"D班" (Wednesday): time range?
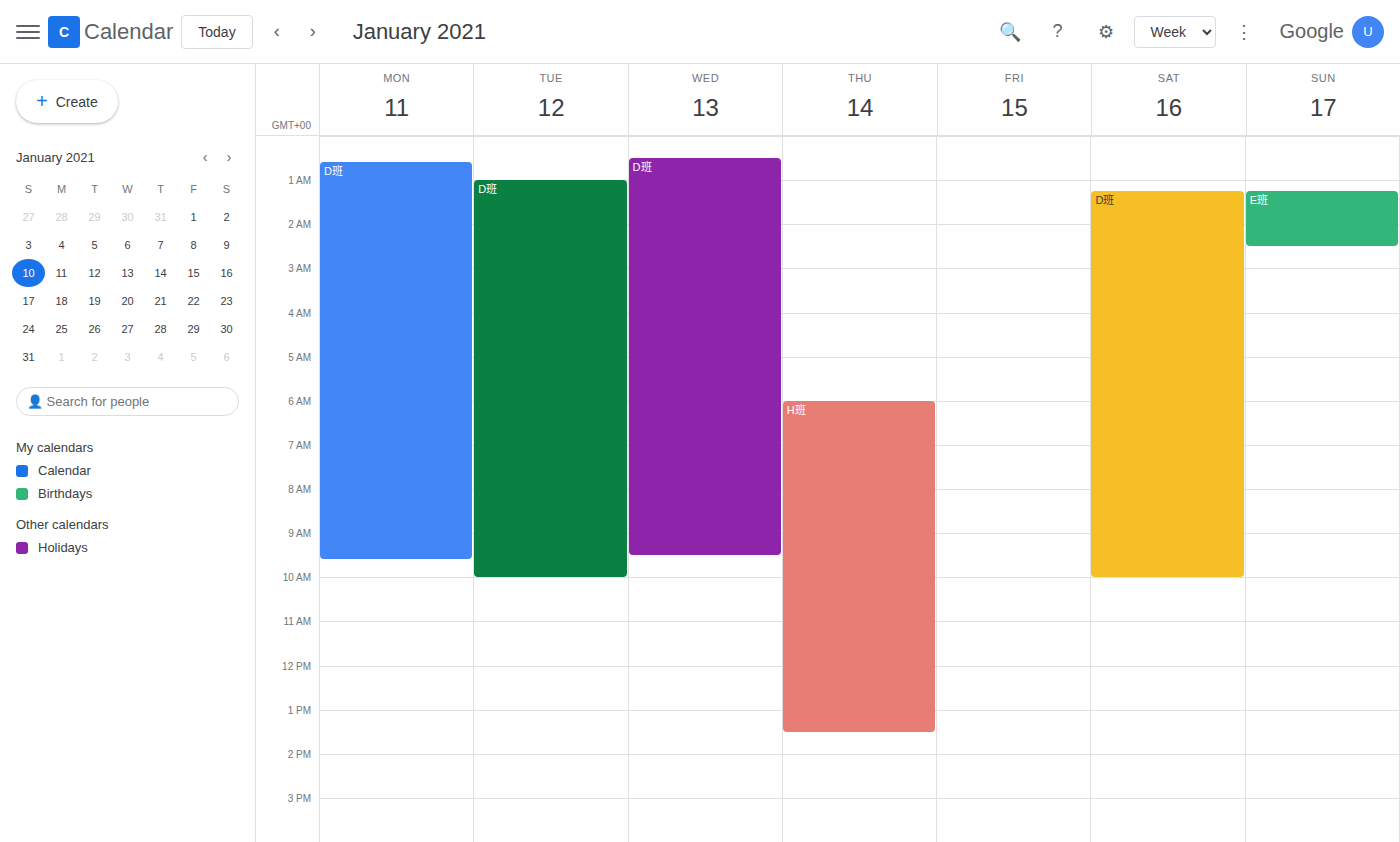
12:30 AM to 9:30 AM